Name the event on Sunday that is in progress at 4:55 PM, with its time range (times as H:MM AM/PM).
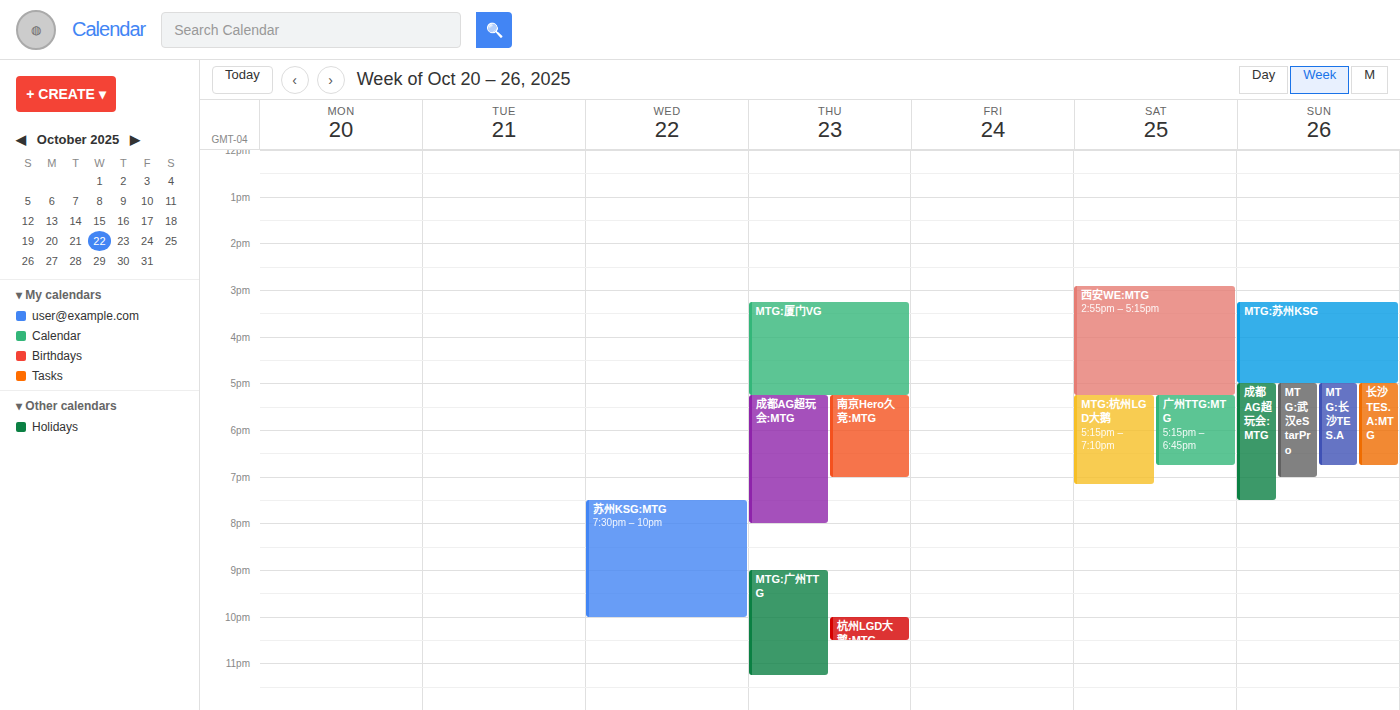
"MTG:苏州KSG", 3:15 PM to 5:00 PM